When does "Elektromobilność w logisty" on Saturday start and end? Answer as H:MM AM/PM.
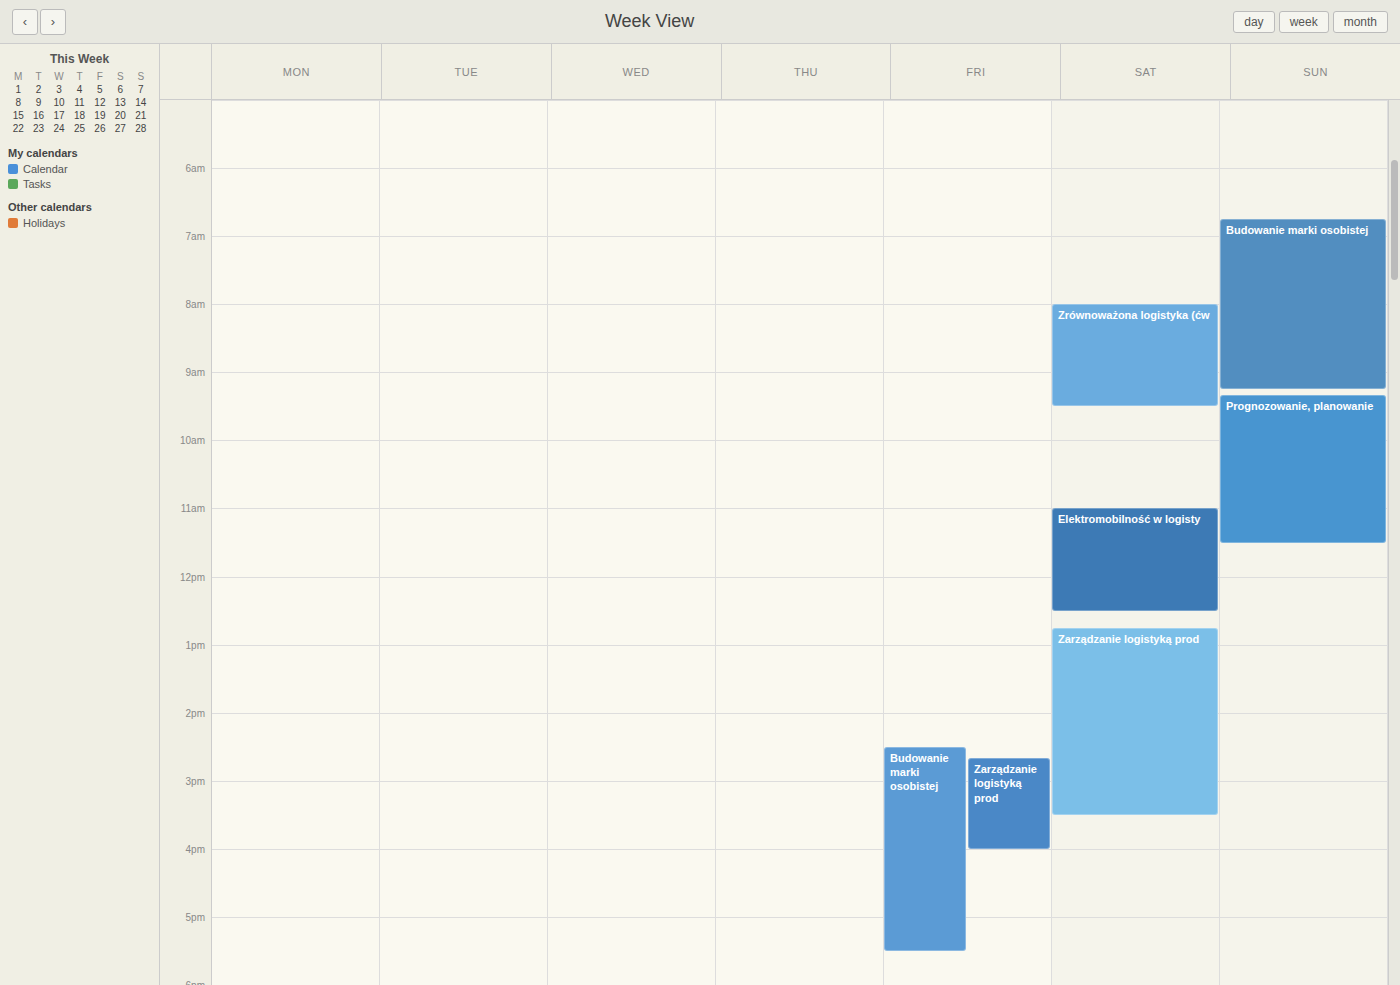
11:00 AM to 12:30 PM